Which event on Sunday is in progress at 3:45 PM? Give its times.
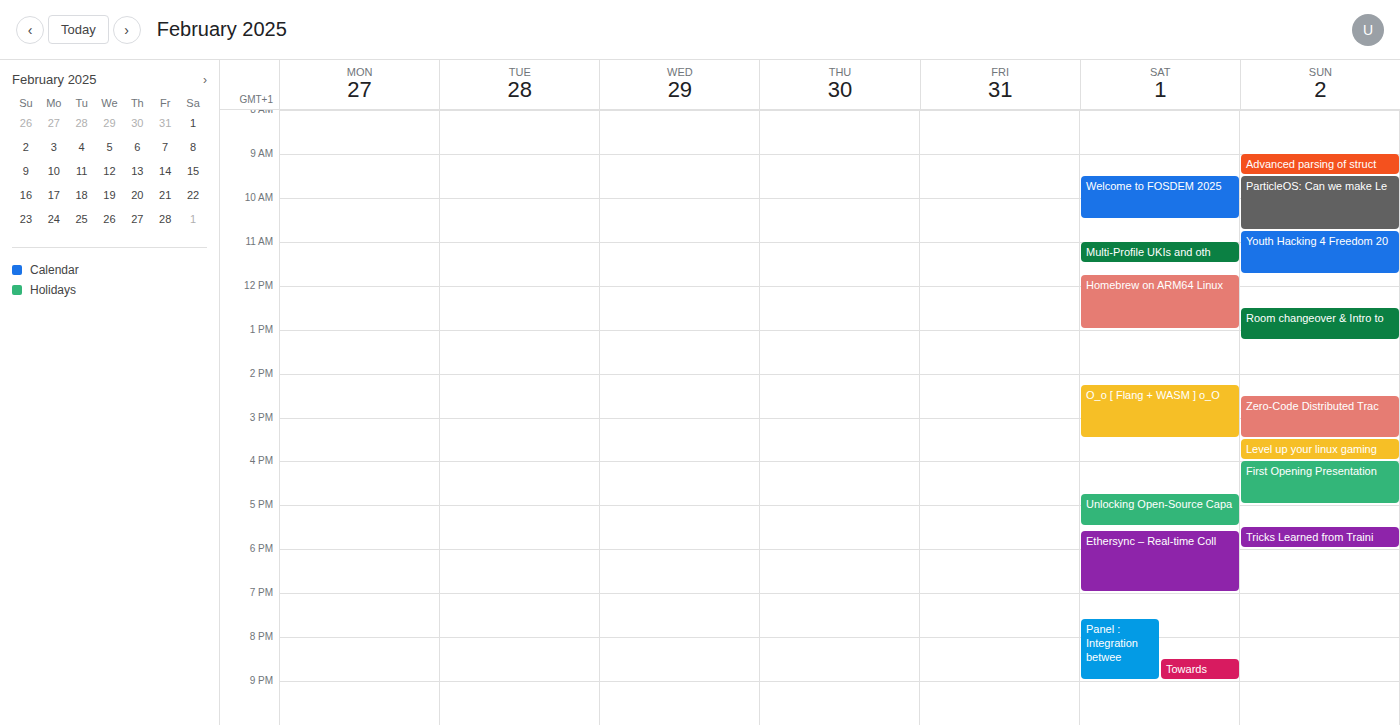
"Level up your linux gaming", 3:30 PM to 4:00 PM